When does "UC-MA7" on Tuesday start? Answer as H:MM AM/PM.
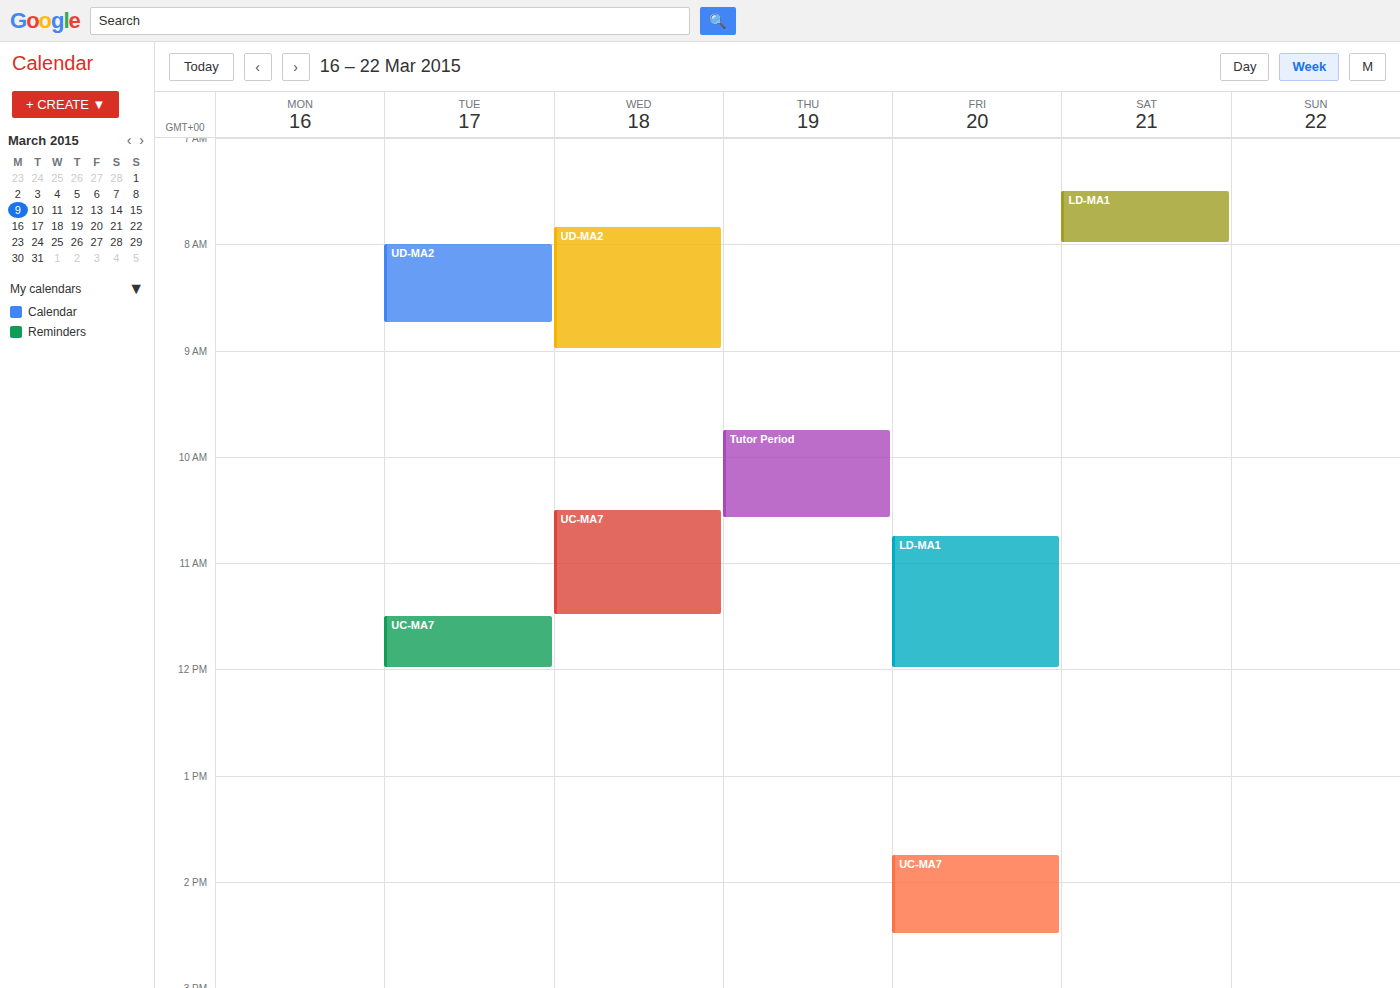
11:30 AM